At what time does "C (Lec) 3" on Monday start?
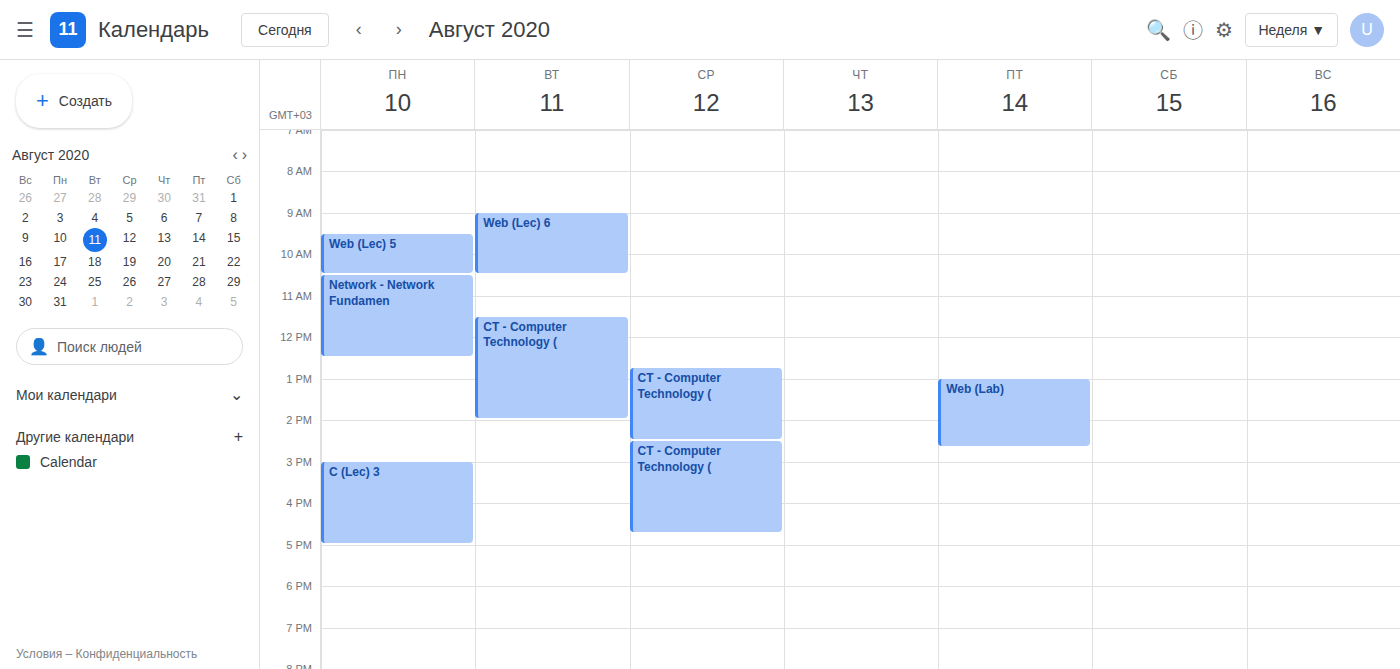
3:00 PM